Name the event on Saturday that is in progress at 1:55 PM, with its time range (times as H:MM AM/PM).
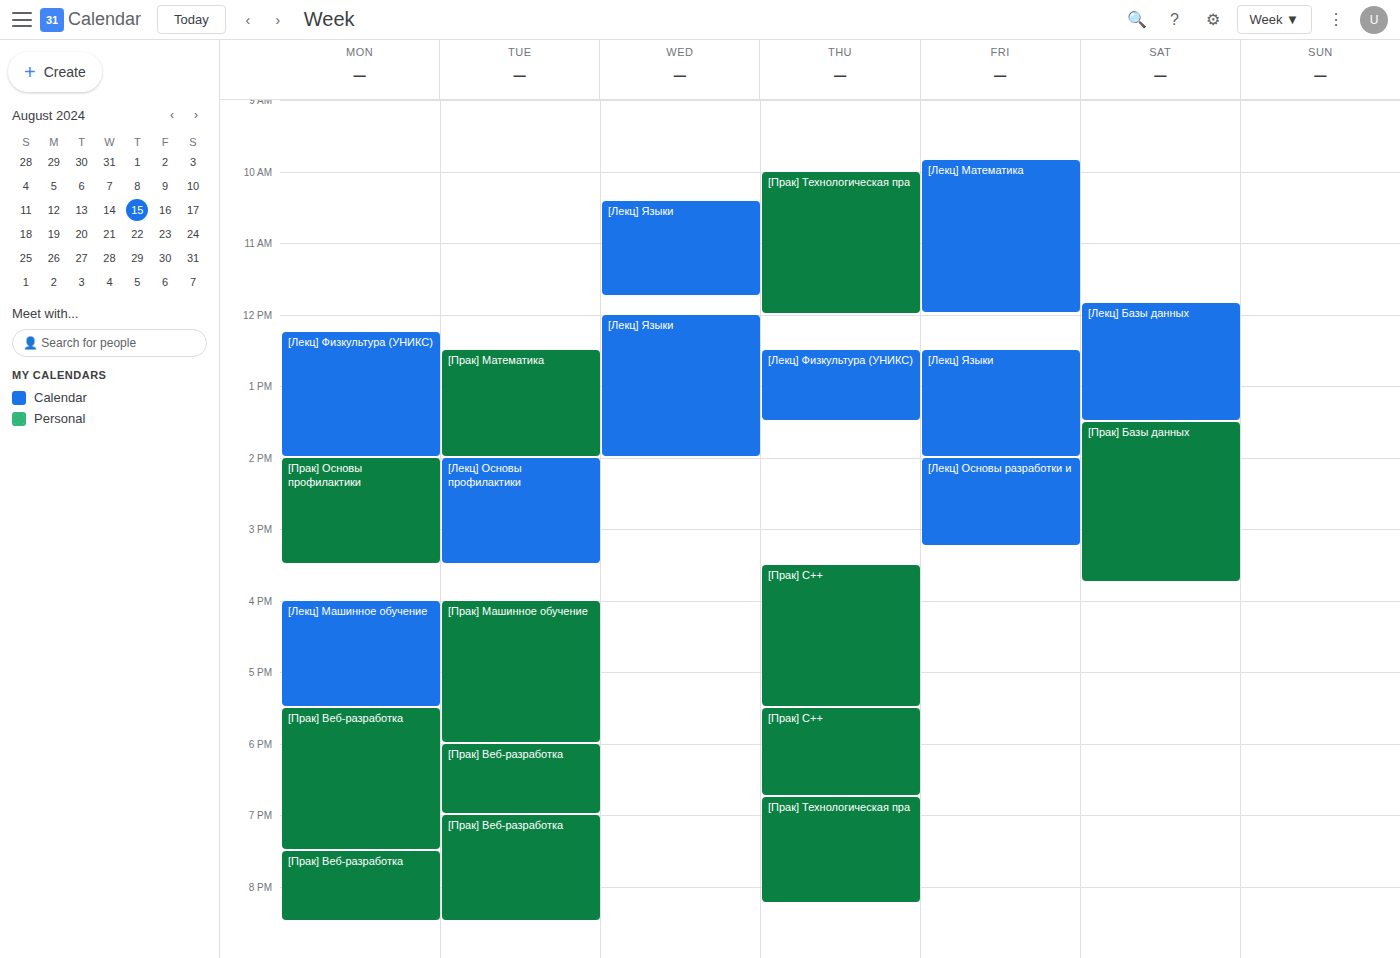
"[Прак] Базы данных", 1:30 PM to 3:45 PM